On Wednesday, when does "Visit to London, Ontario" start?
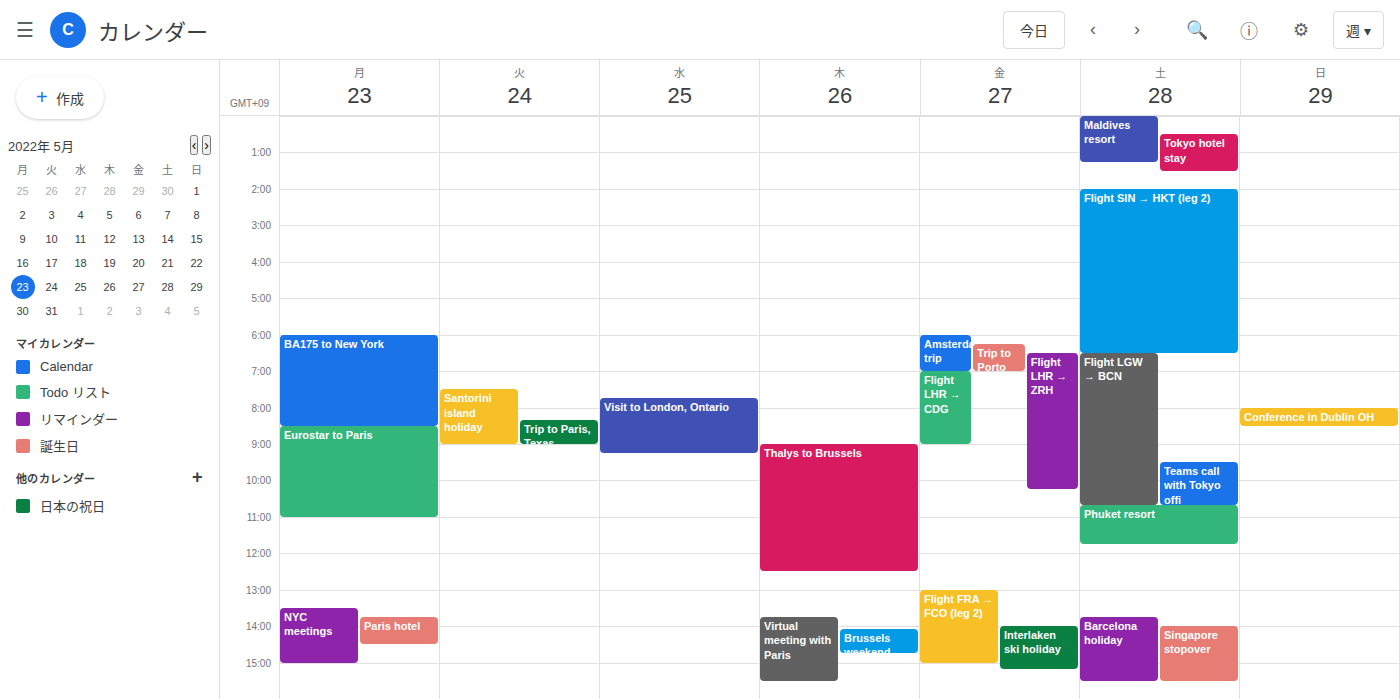
7:45 AM